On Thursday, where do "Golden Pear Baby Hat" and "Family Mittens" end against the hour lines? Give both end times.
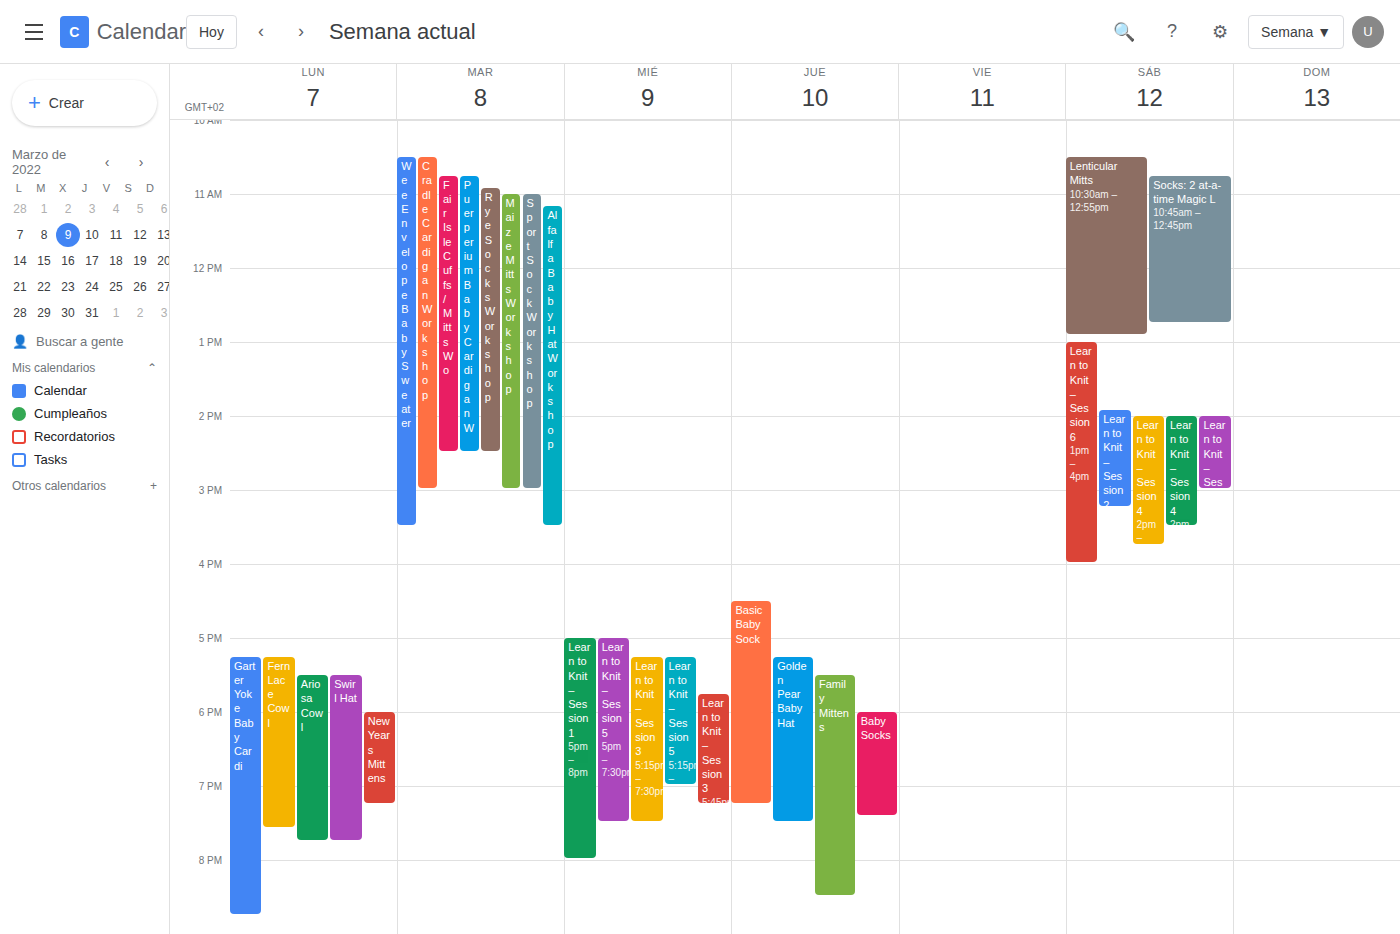
"Golden Pear Baby Hat": 7:30 PM, halfway between the 7 PM and 8 PM lines. "Family Mittens": 8:30 PM, halfway between the 8 PM and 9 PM lines.